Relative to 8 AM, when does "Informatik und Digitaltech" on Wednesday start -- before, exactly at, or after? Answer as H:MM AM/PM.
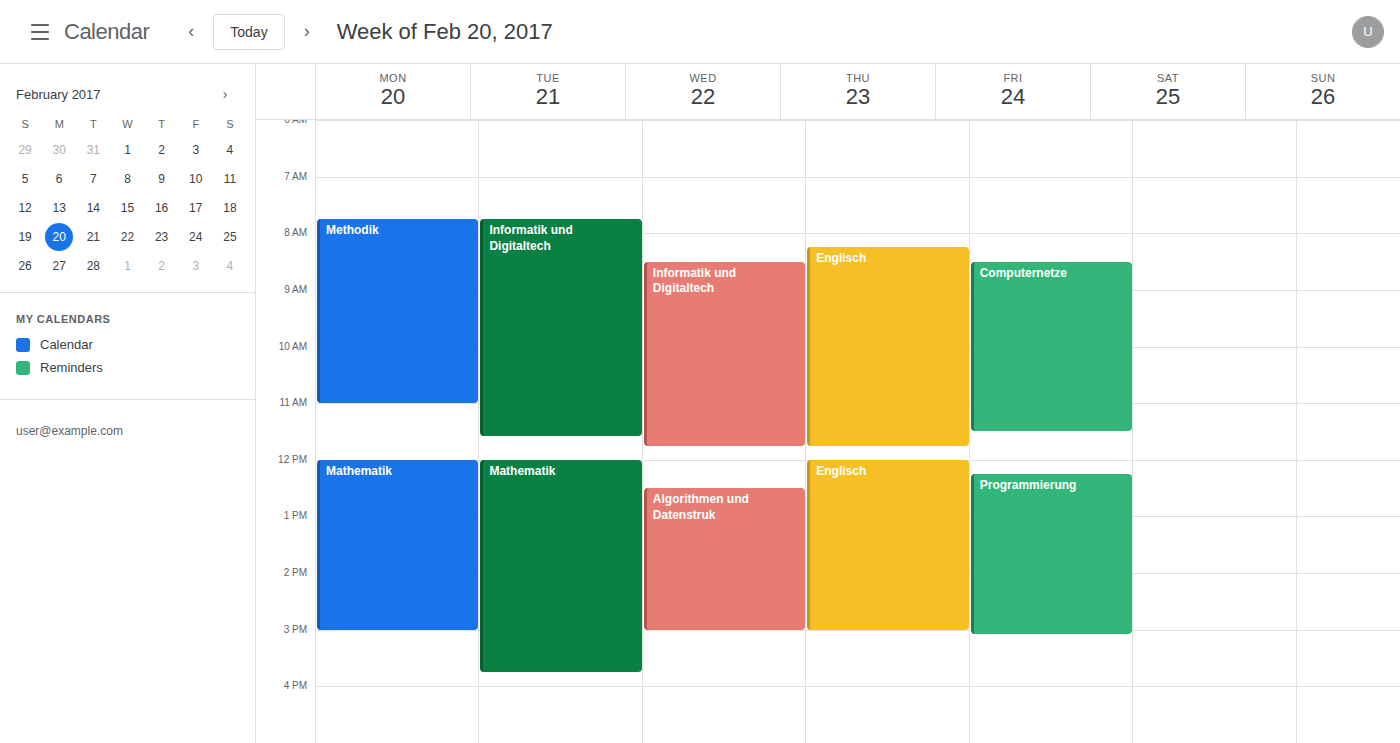
8:30 AM -- after 8 AM, 30 minutes below the 8 AM line.